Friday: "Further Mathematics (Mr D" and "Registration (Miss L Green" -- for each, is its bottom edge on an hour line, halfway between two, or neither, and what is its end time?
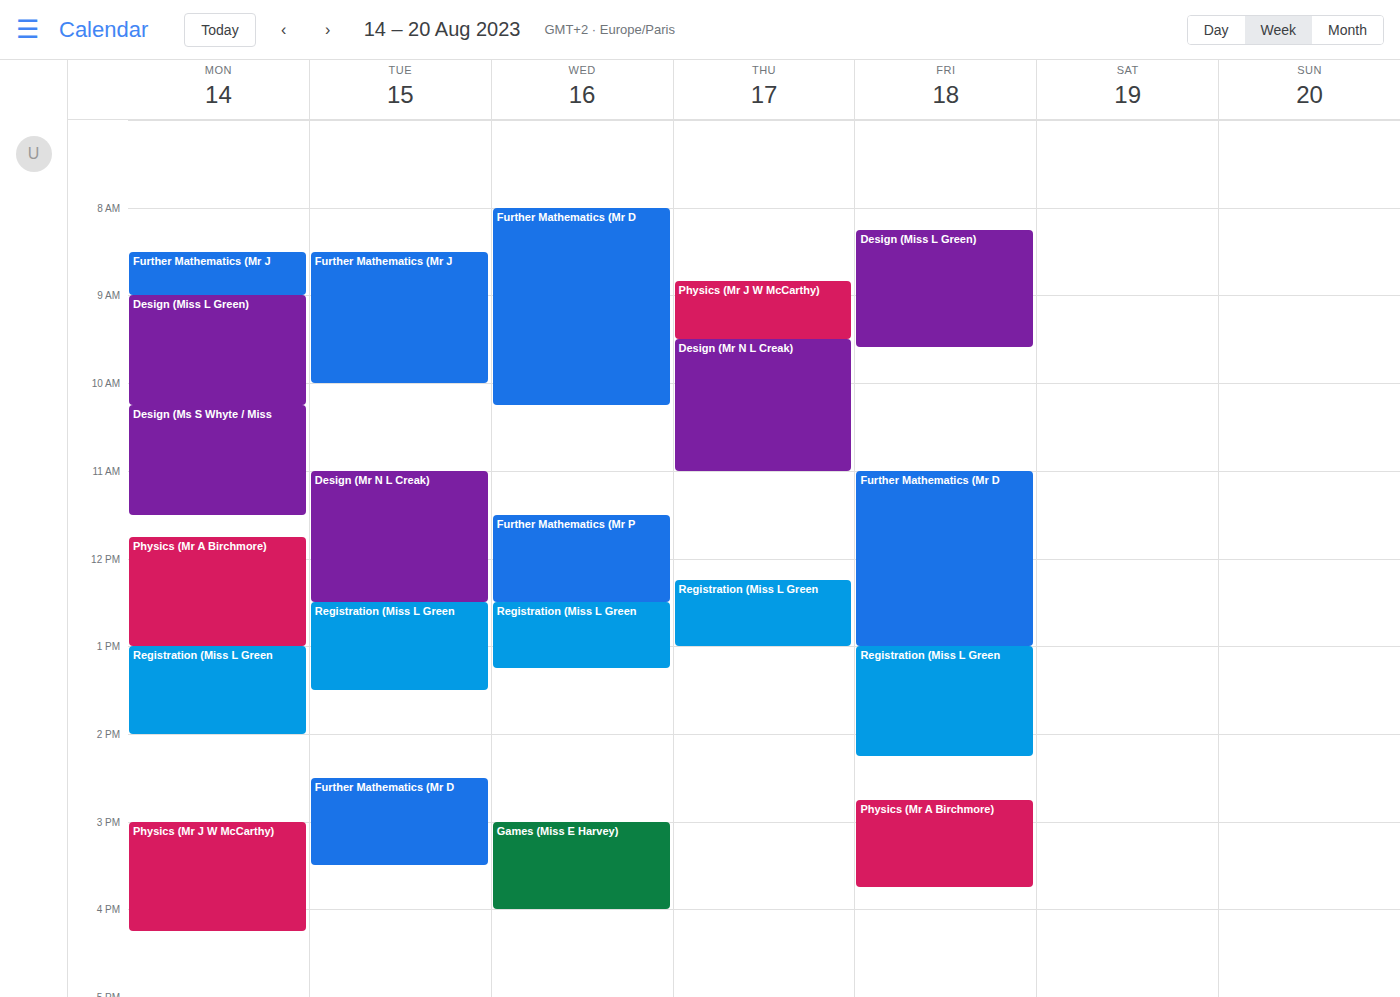
"Further Mathematics (Mr D": 1:00 PM, exactly on the 1 PM line. "Registration (Miss L Green": 2:15 PM, neither: a quarter of the way from the 2 PM line to the 3 PM line.